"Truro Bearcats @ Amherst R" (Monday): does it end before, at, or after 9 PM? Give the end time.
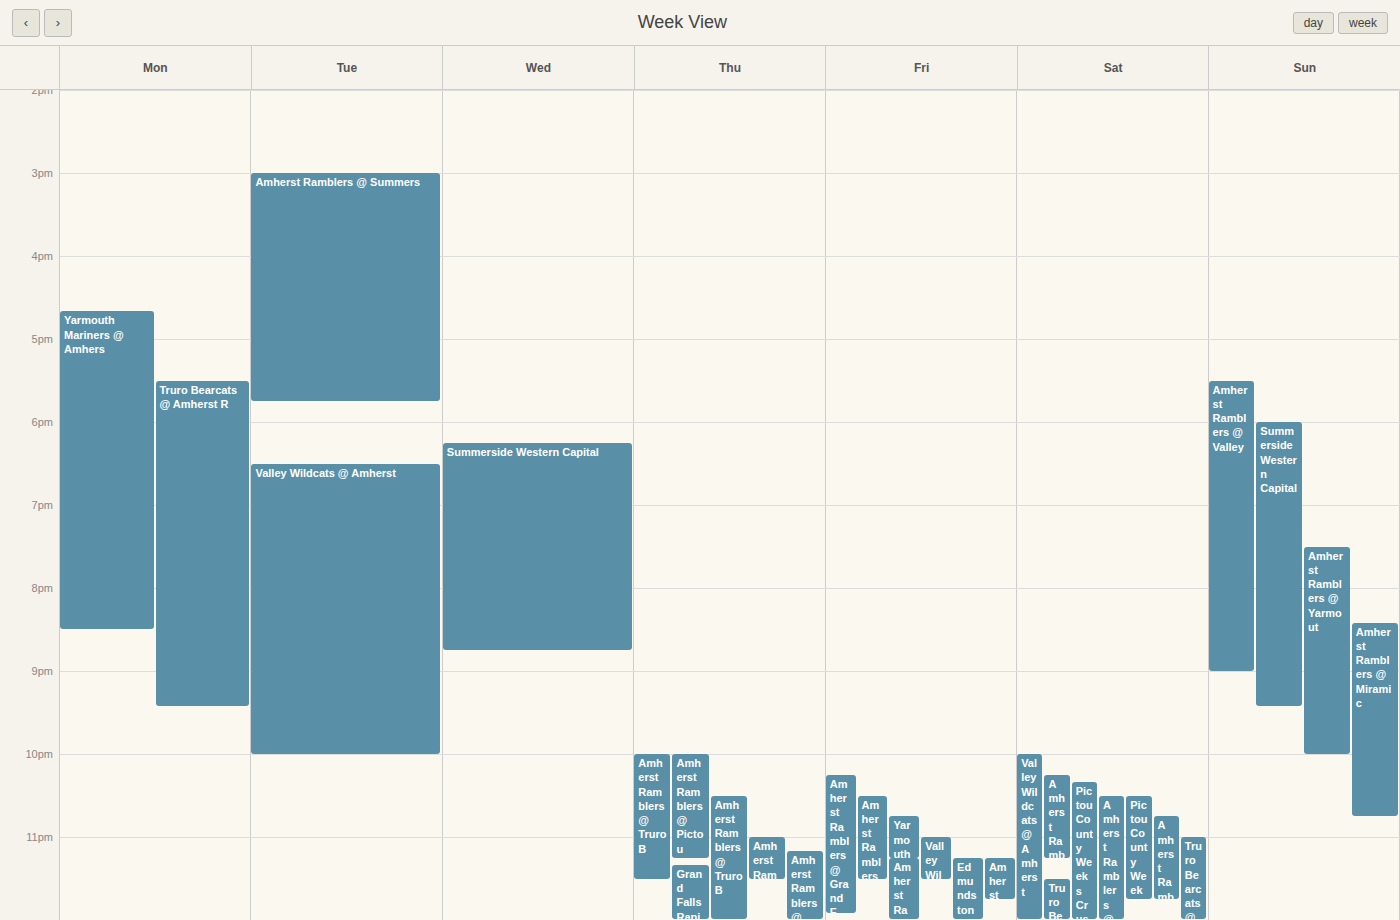
9:25 PM -- after 9 PM, 25 minutes below the 9 PM line.